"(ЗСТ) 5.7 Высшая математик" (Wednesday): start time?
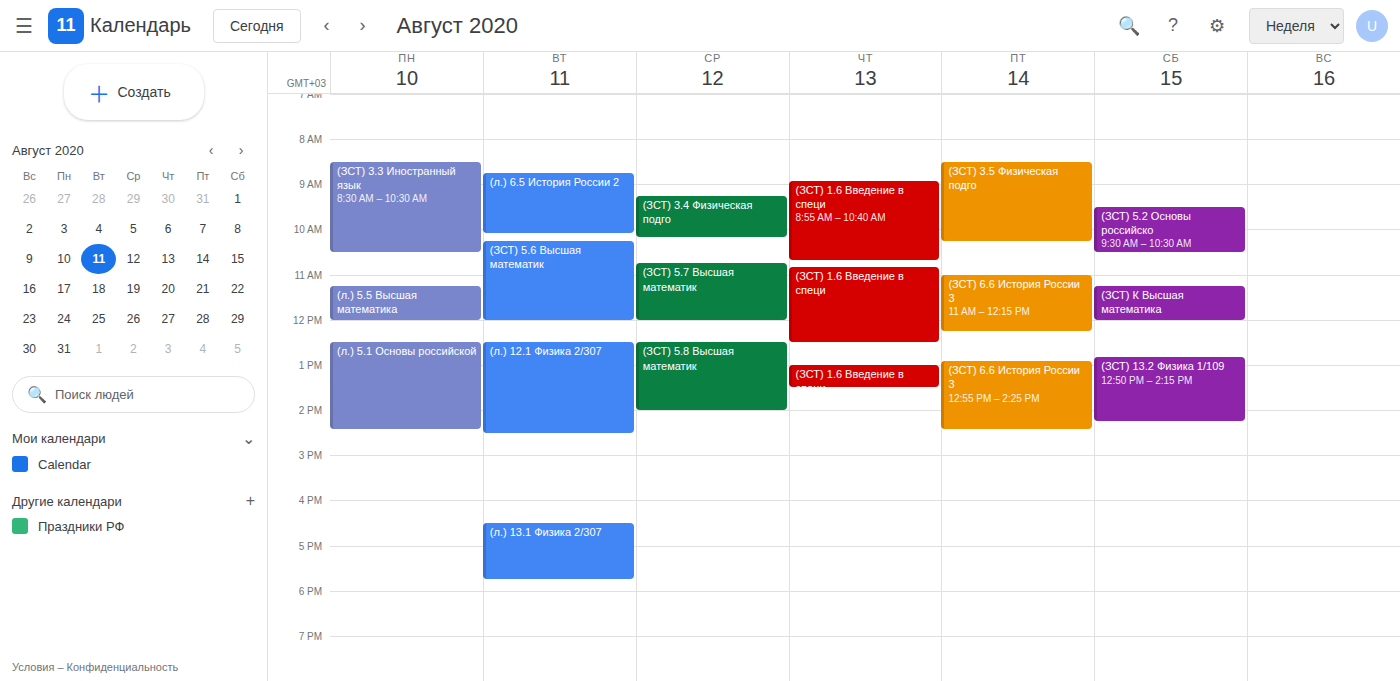
10:45 AM